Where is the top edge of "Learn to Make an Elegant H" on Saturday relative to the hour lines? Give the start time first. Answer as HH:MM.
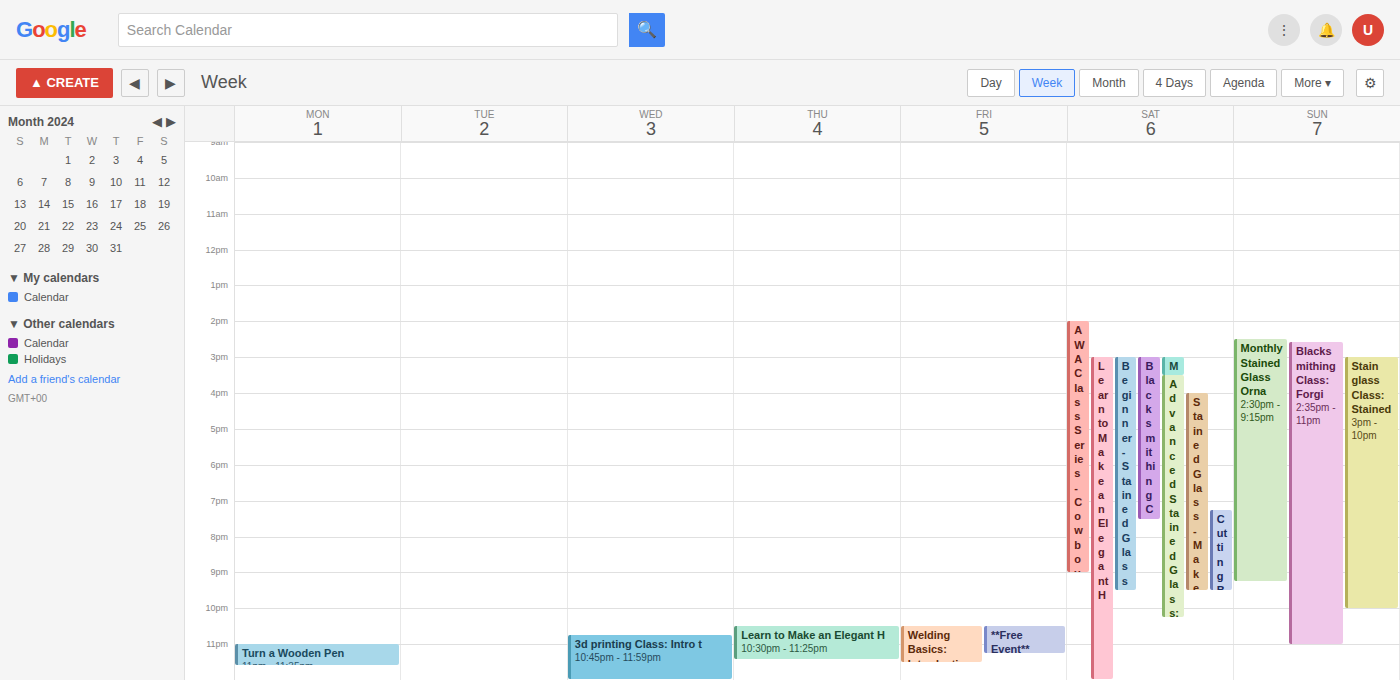
15:00 -- exactly on the 15:00 line.